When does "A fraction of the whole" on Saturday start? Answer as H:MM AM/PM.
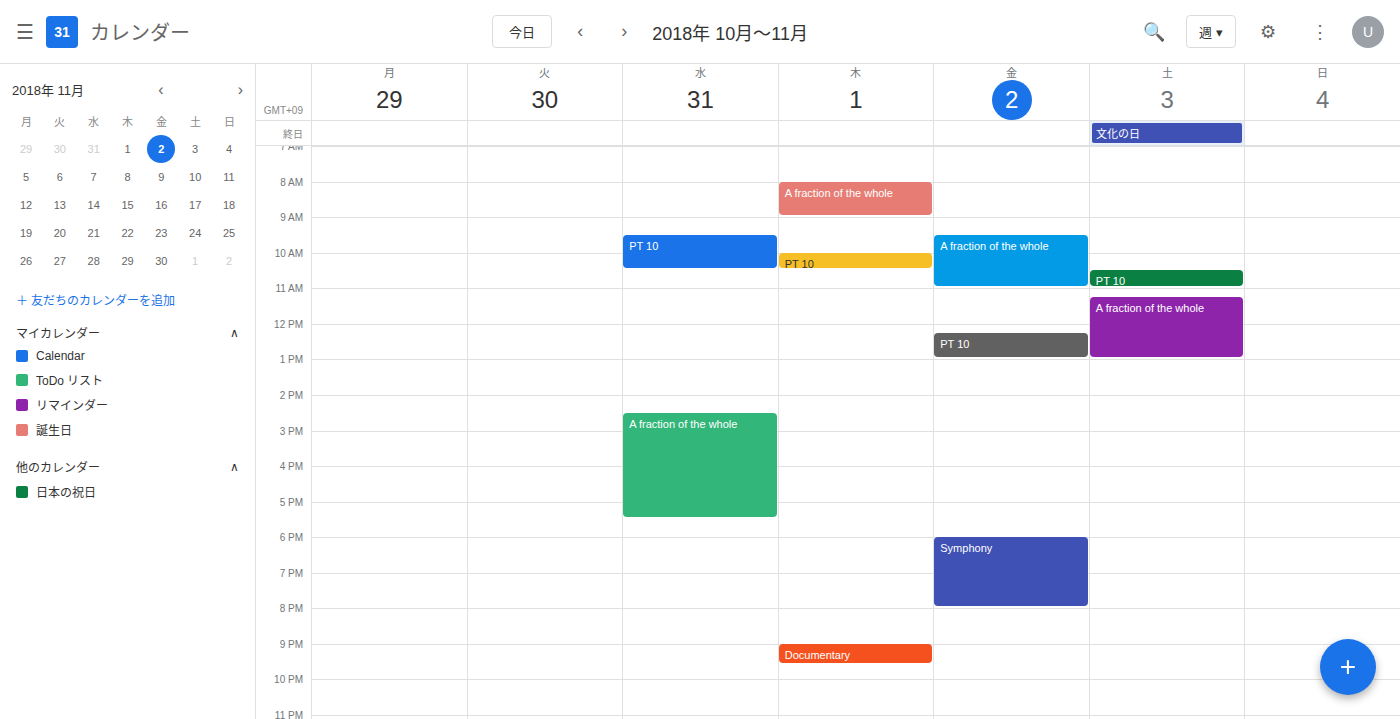
11:15 AM